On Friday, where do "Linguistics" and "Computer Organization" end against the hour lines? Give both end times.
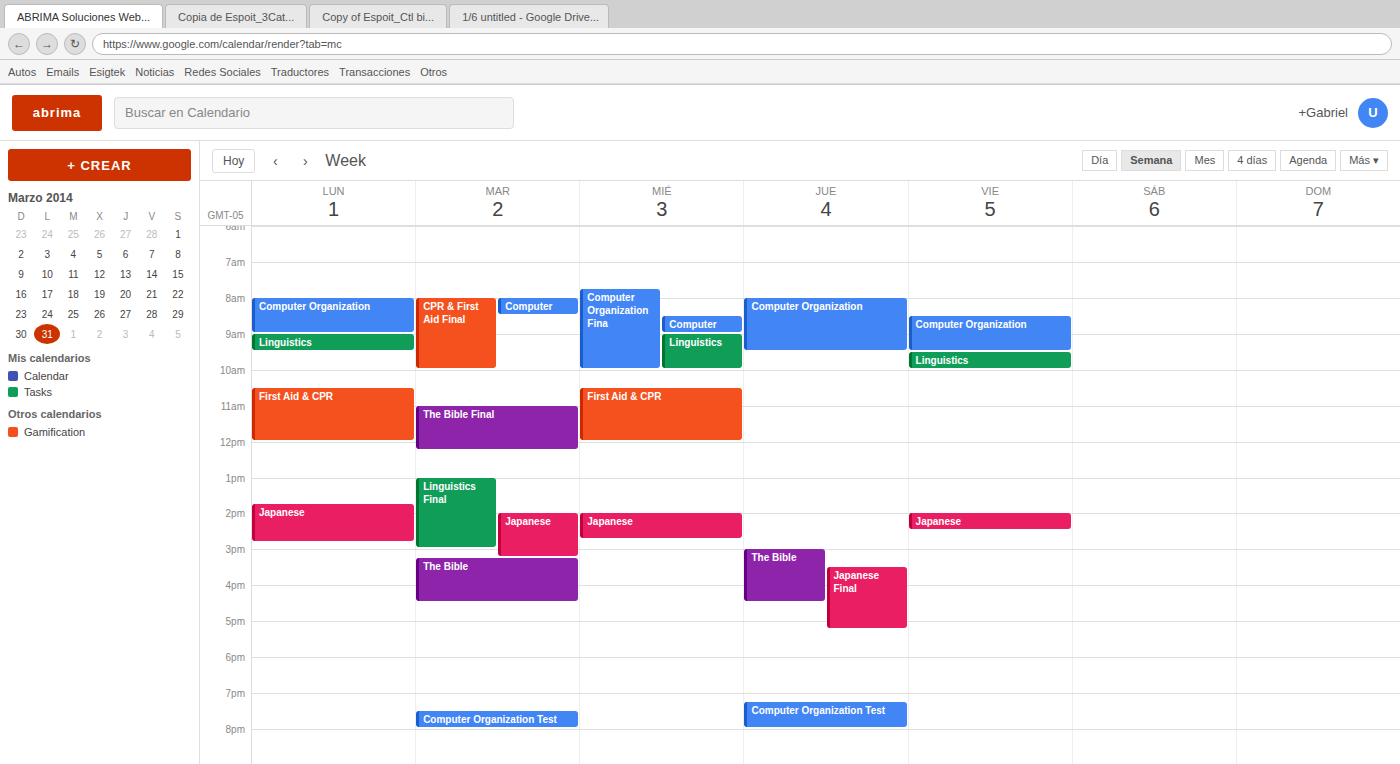
"Linguistics": 10:00 AM, exactly on the 10 AM line. "Computer Organization": 9:30 AM, halfway between the 9 AM and 10 AM lines.